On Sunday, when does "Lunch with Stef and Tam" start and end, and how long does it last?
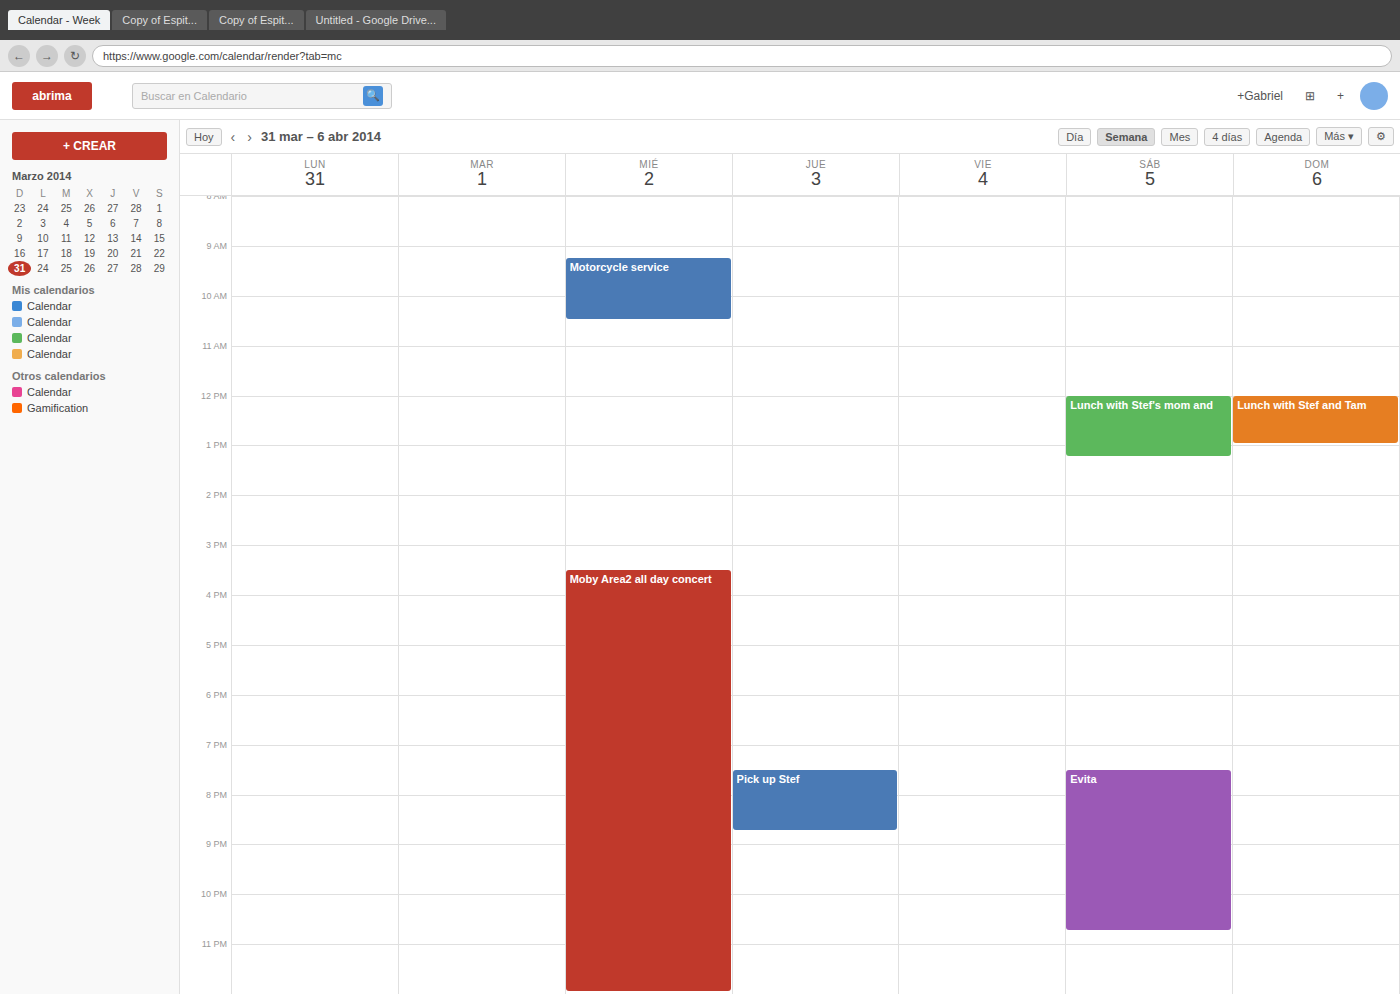
12:00 PM to 1:00 PM, 1 hour